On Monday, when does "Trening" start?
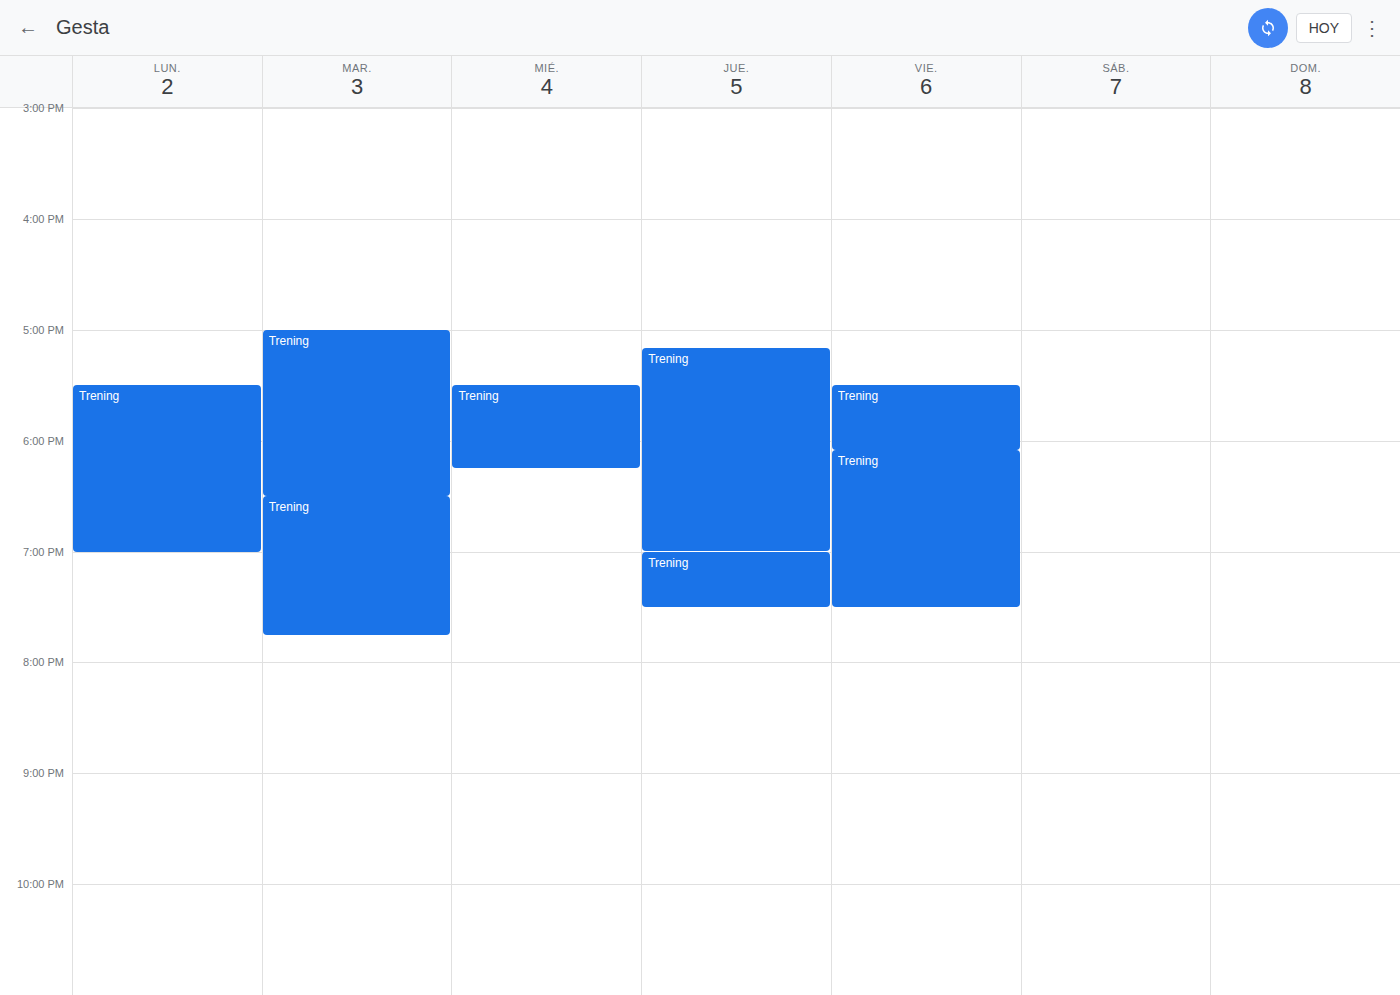
5:30 PM